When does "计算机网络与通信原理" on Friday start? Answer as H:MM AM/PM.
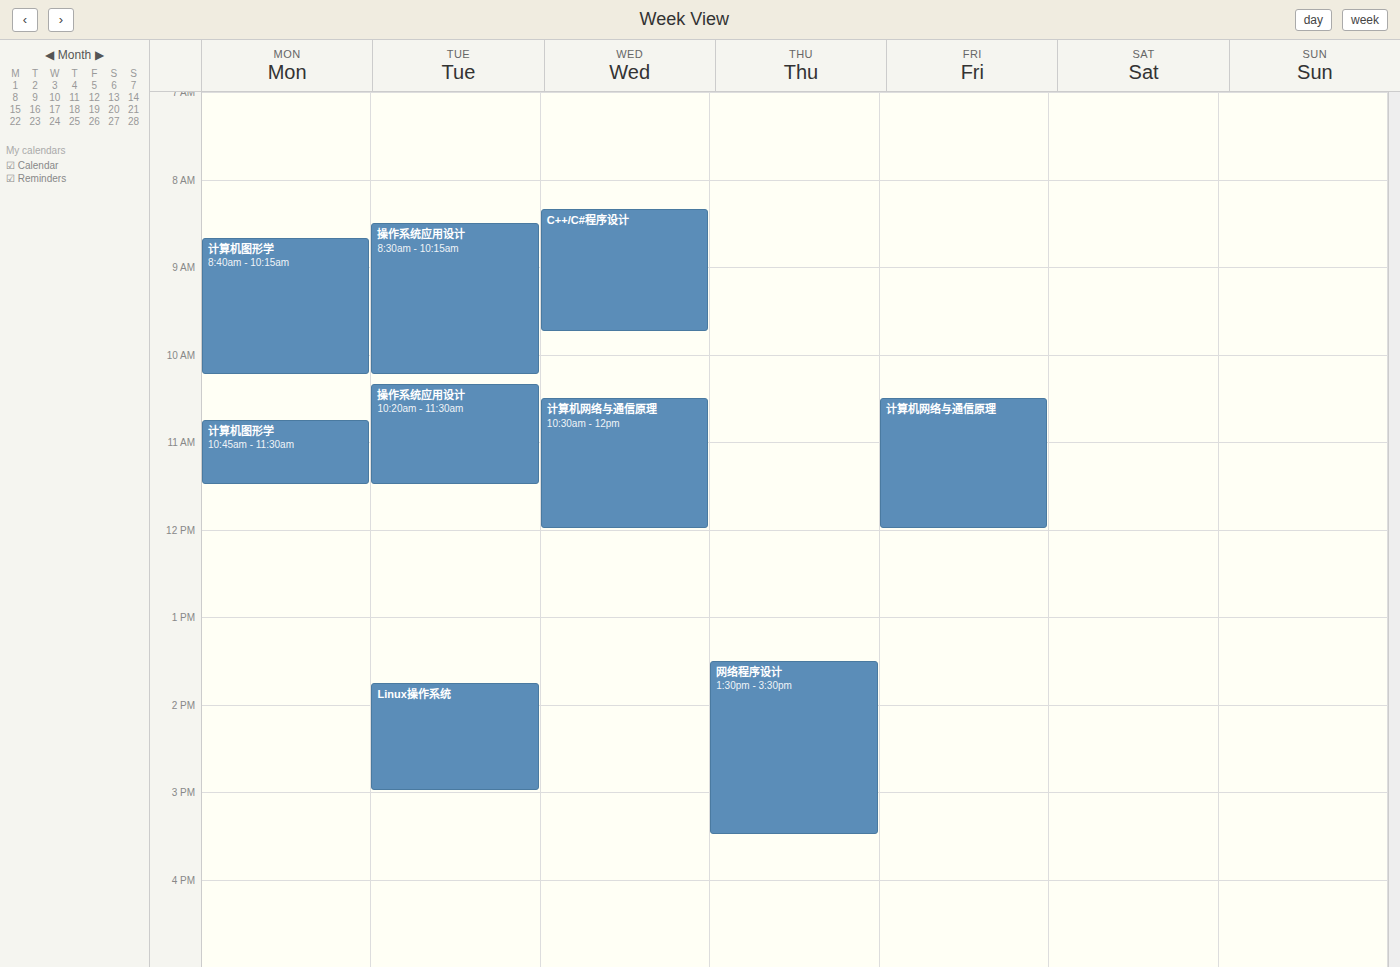
10:30 AM